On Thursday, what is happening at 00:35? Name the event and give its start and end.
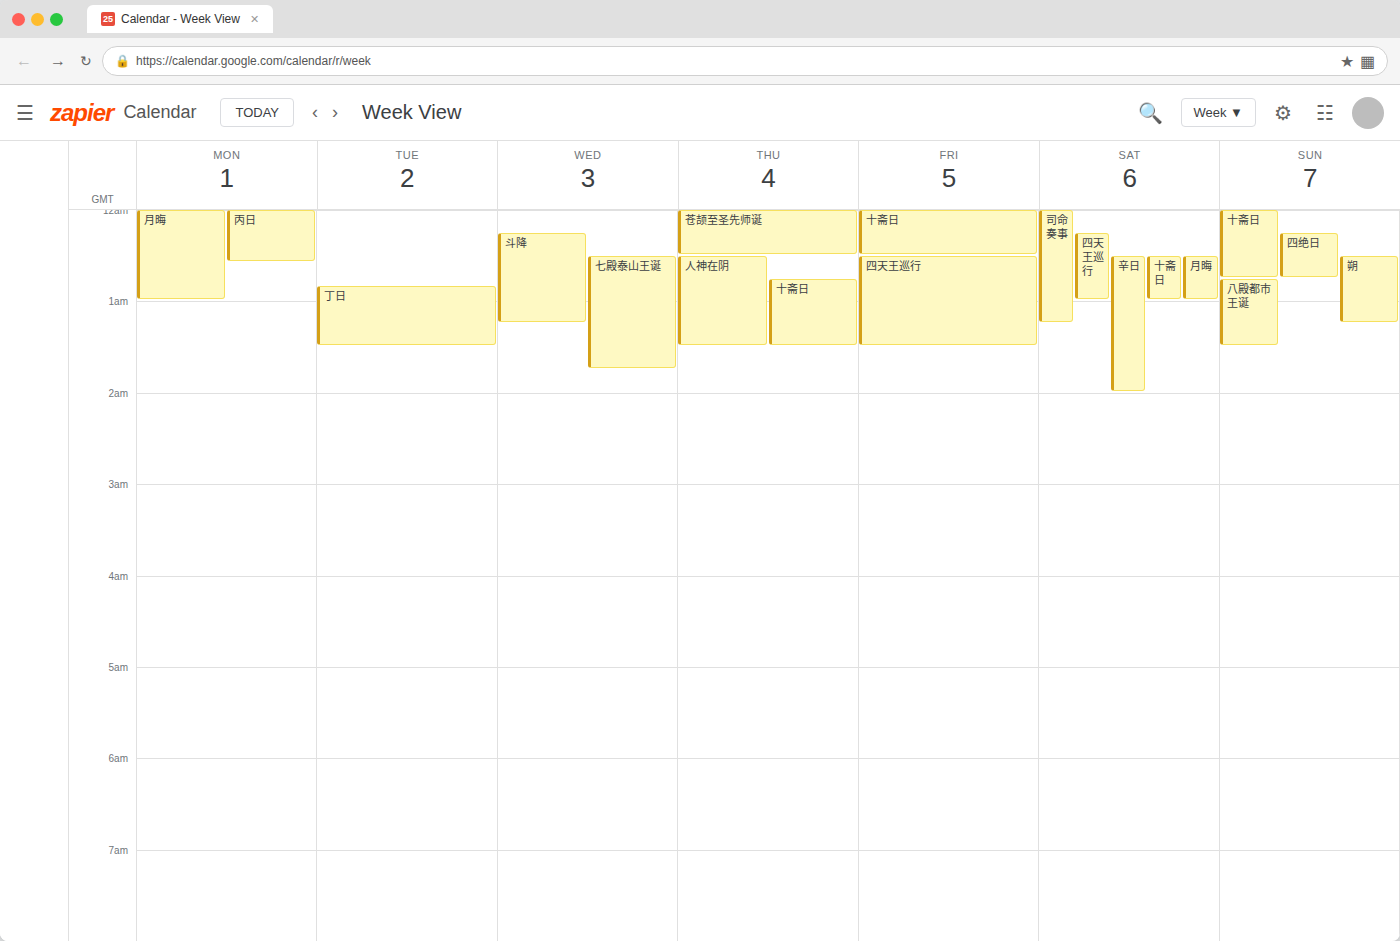
"人神在阴", 00:30 to 01:30